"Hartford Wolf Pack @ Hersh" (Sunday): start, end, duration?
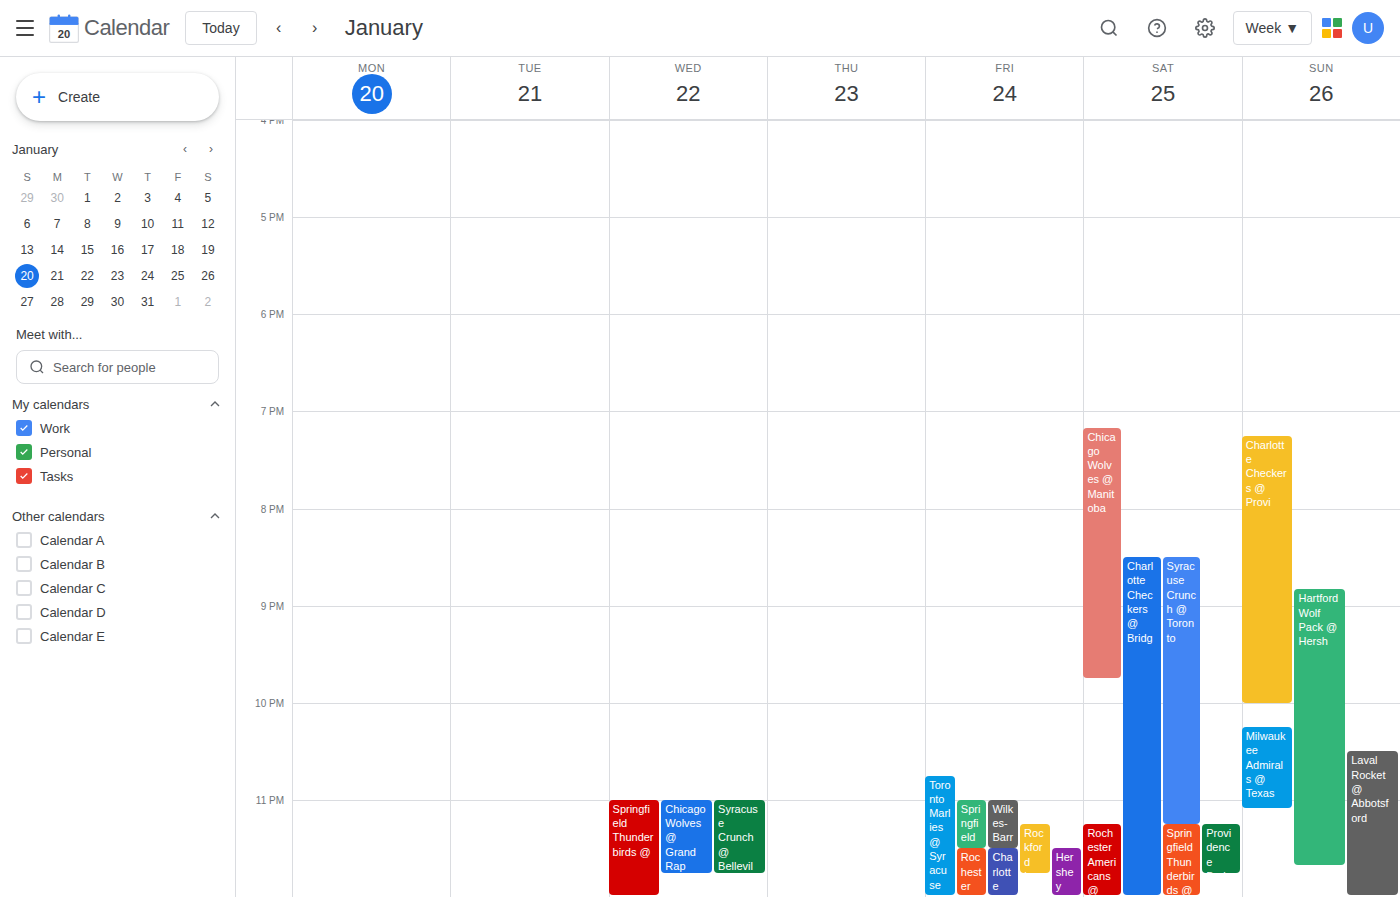
8:50 PM to 11:40 PM, 2 hours 50 minutes